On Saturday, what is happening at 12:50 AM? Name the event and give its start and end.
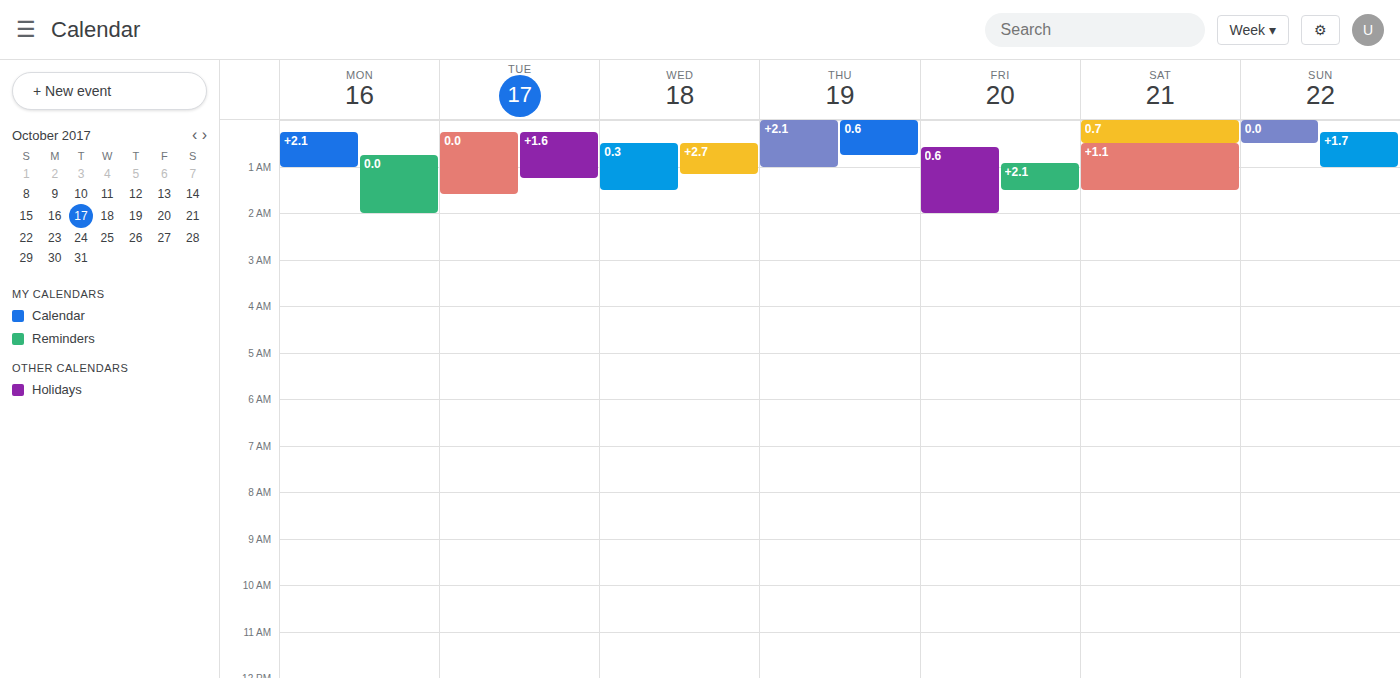
"+1.1", 12:30 AM to 1:30 AM